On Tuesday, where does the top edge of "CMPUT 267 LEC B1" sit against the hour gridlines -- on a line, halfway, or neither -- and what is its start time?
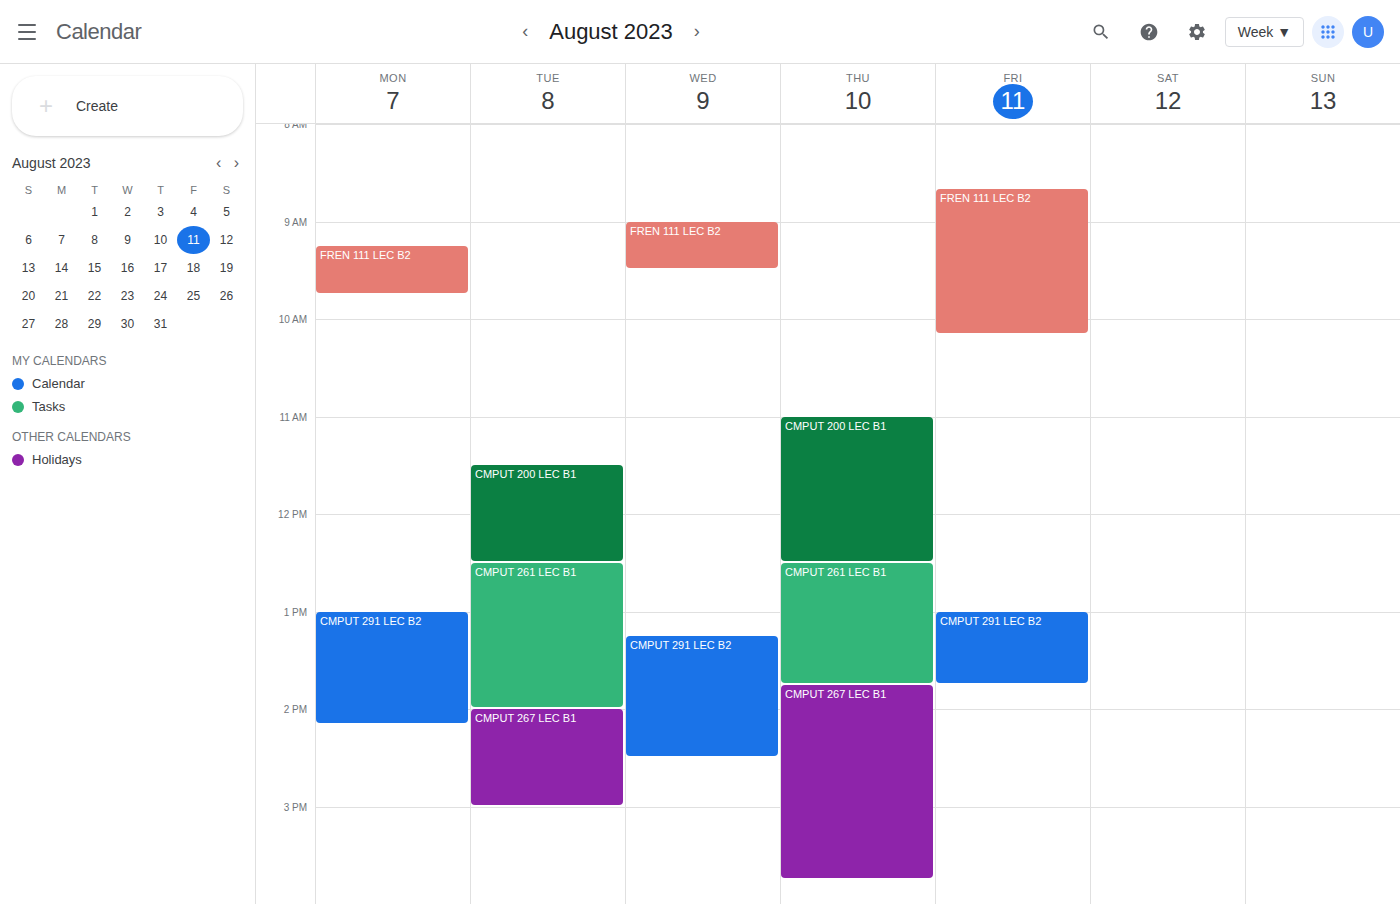
2:00 PM -- exactly on the 2 PM line.